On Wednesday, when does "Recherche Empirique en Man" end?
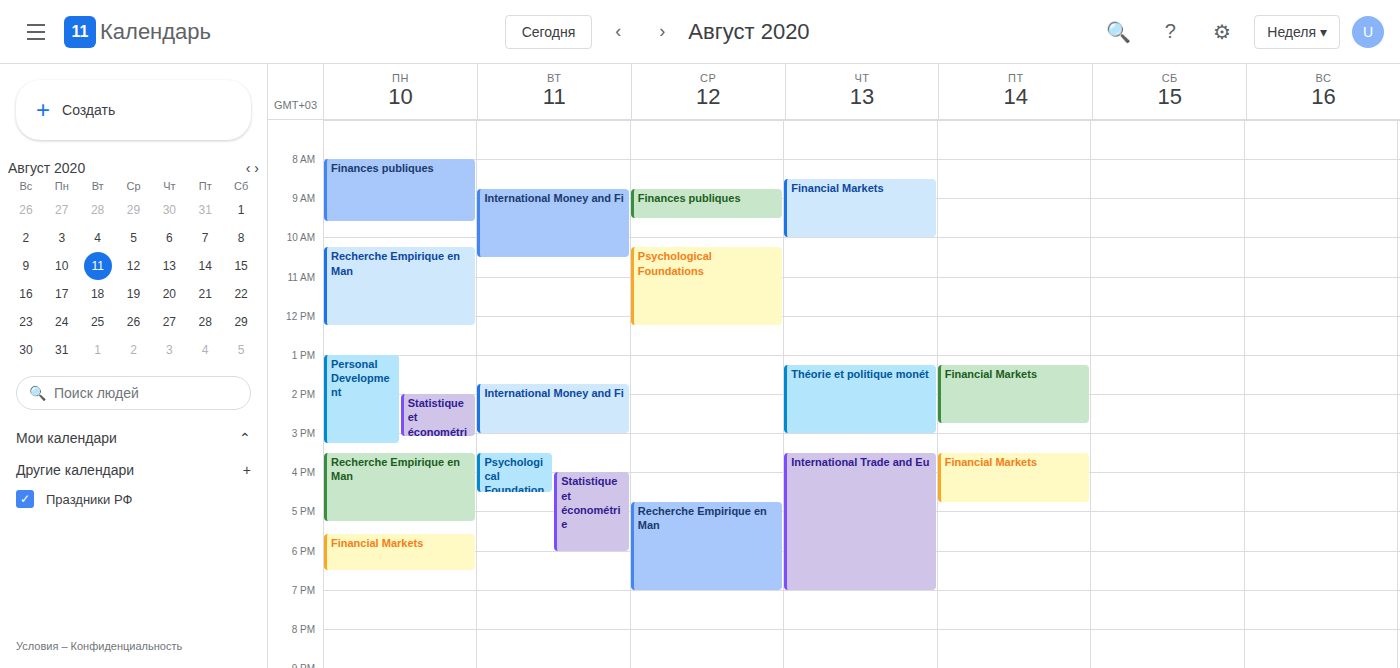
7:00 PM